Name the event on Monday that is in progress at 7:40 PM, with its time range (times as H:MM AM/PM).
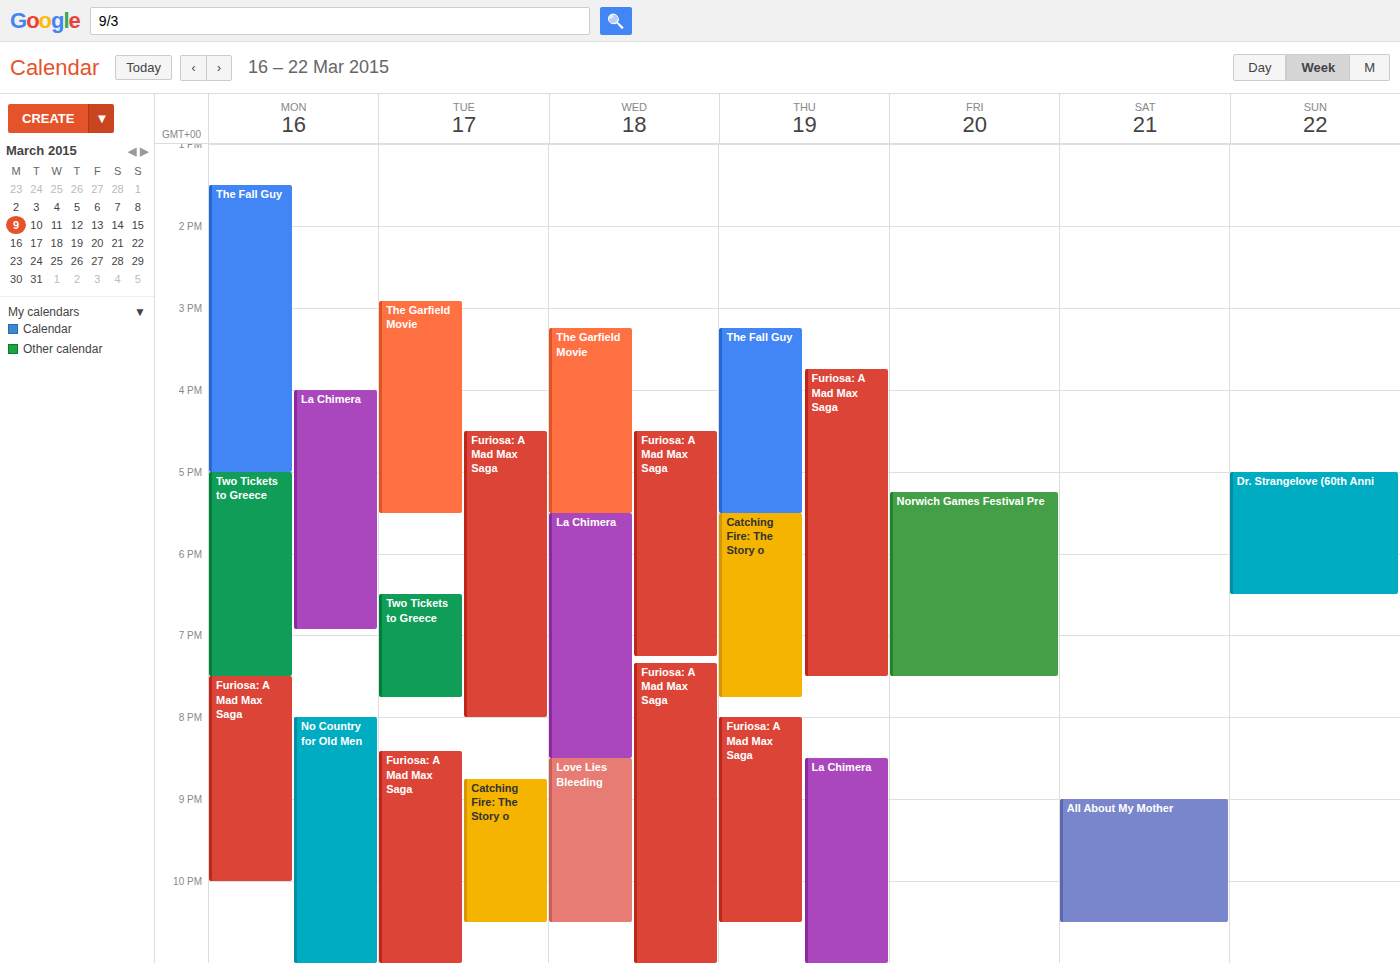
"Furiosa: A Mad Max Saga", 7:30 PM to 10:00 PM